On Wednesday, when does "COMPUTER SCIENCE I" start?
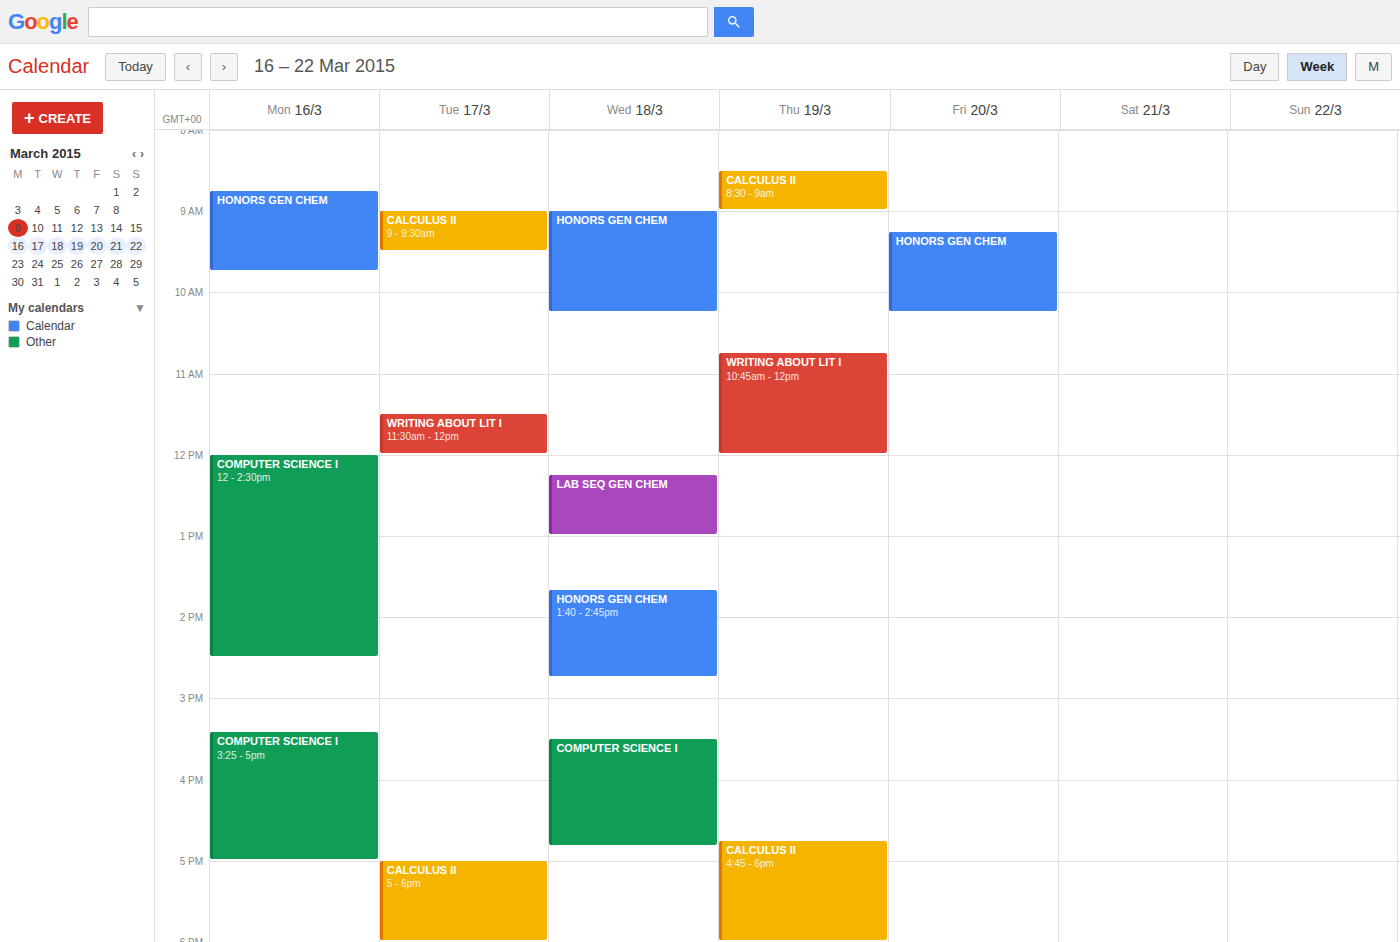
3:30 PM